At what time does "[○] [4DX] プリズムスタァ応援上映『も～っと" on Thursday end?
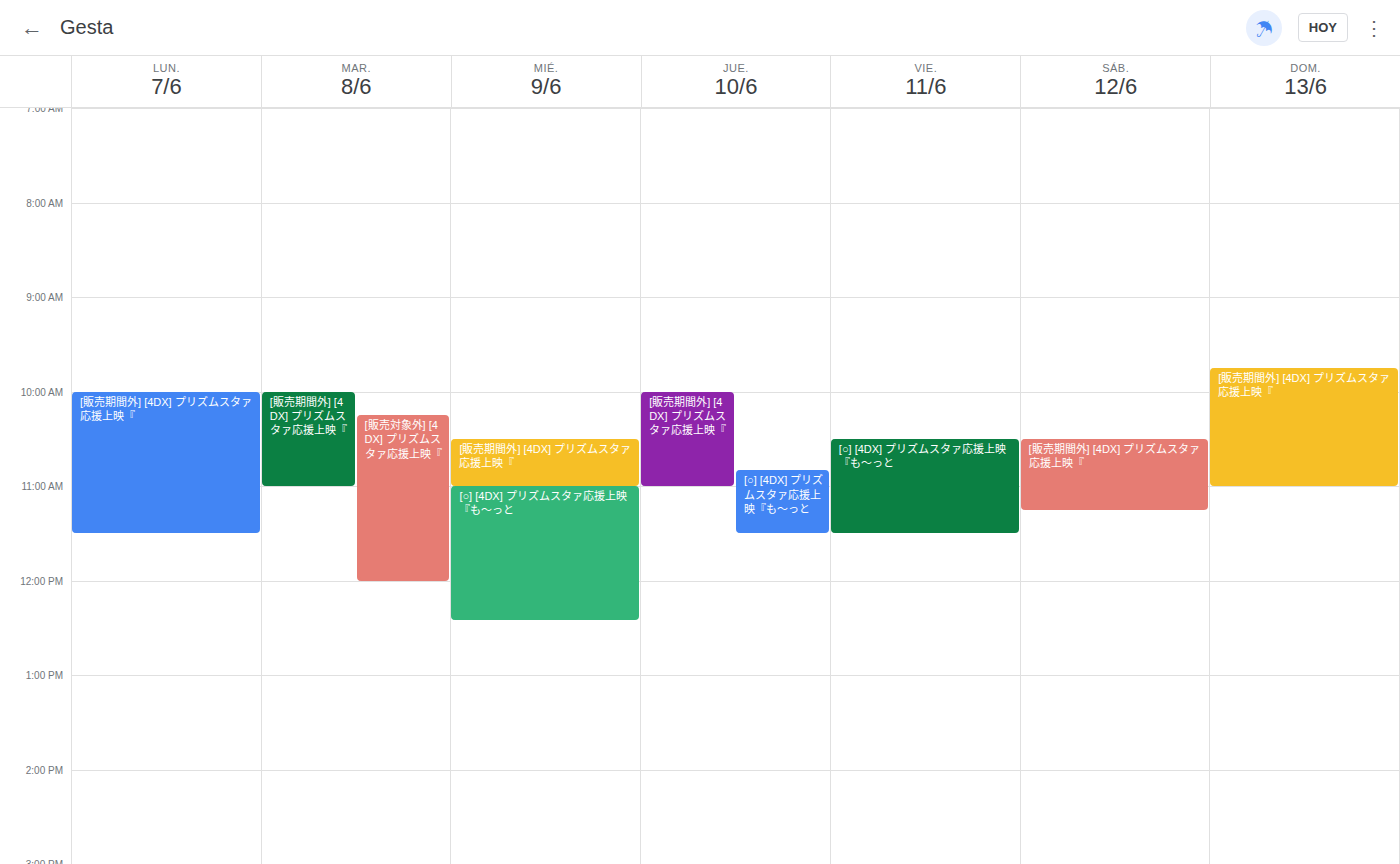
11:30 AM